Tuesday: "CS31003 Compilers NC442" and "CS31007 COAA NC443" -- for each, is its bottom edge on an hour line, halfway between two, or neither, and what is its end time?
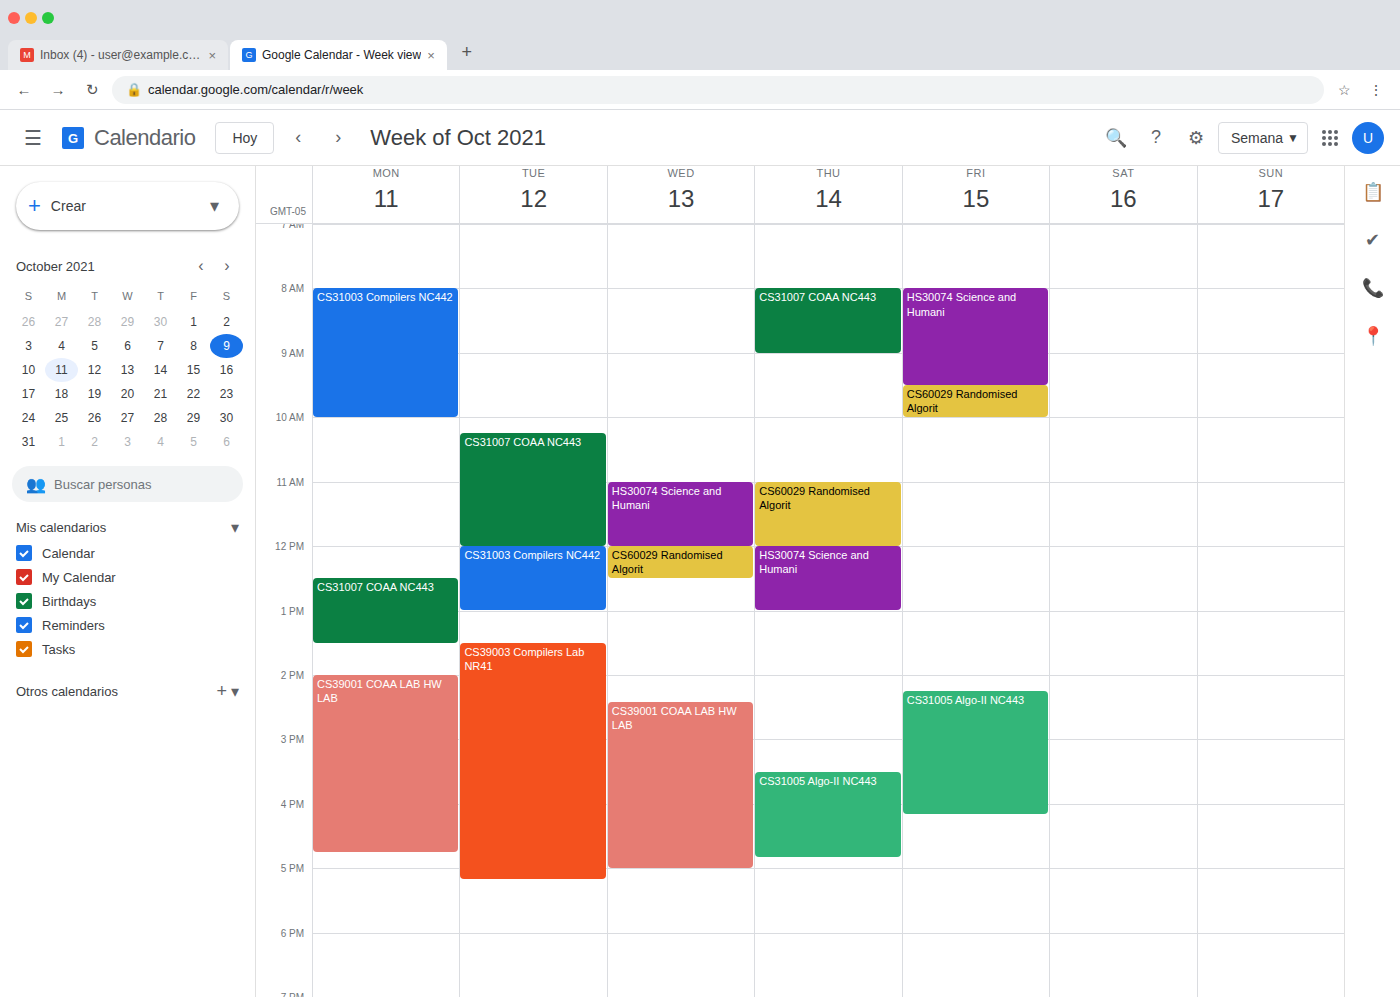
"CS31003 Compilers NC442": 1:00 PM, exactly on the 1 PM line. "CS31007 COAA NC443": 12:00 PM, exactly on the 12 PM line.